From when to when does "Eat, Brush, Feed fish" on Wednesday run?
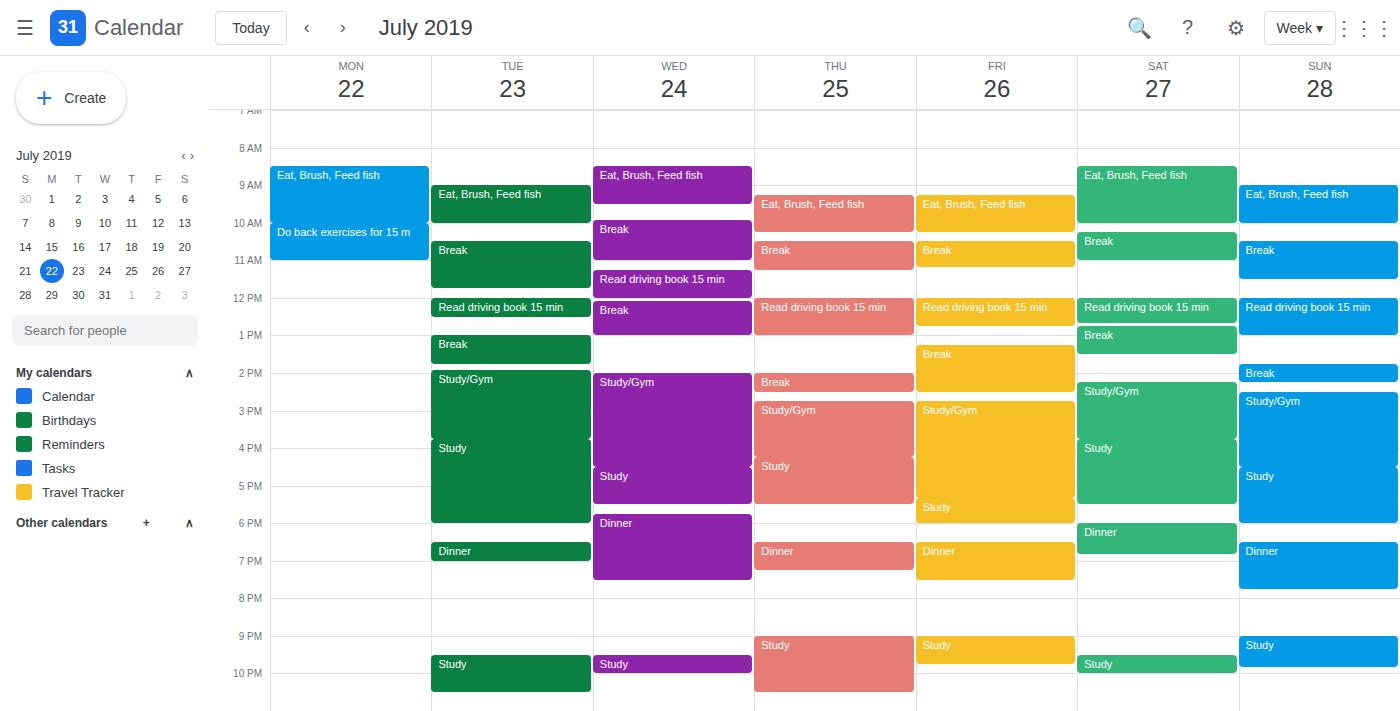
8:30 AM to 9:30 AM